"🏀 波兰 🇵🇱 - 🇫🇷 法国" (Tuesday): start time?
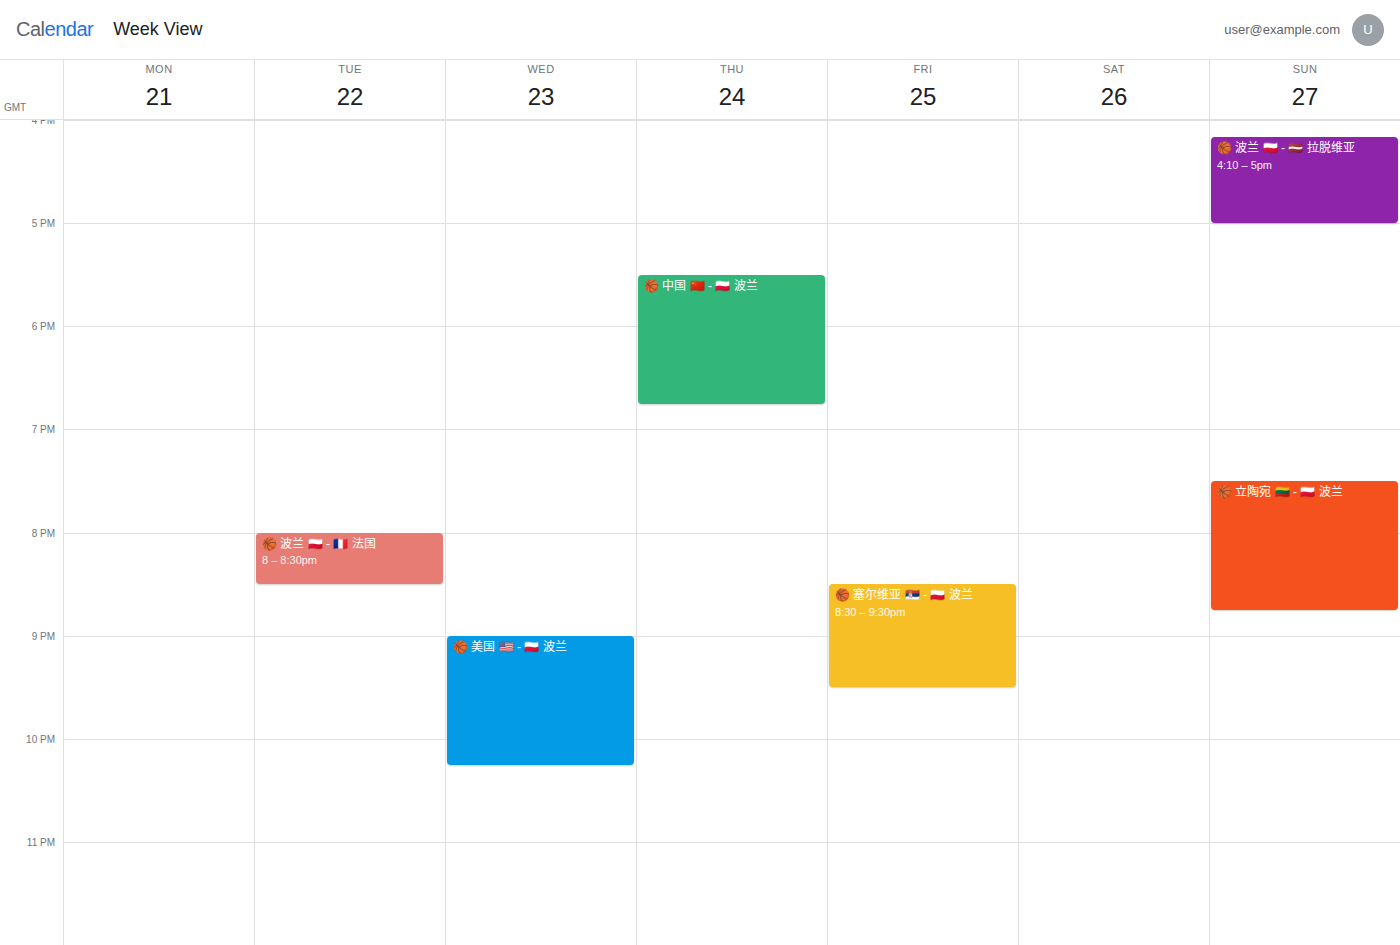
8:00 PM